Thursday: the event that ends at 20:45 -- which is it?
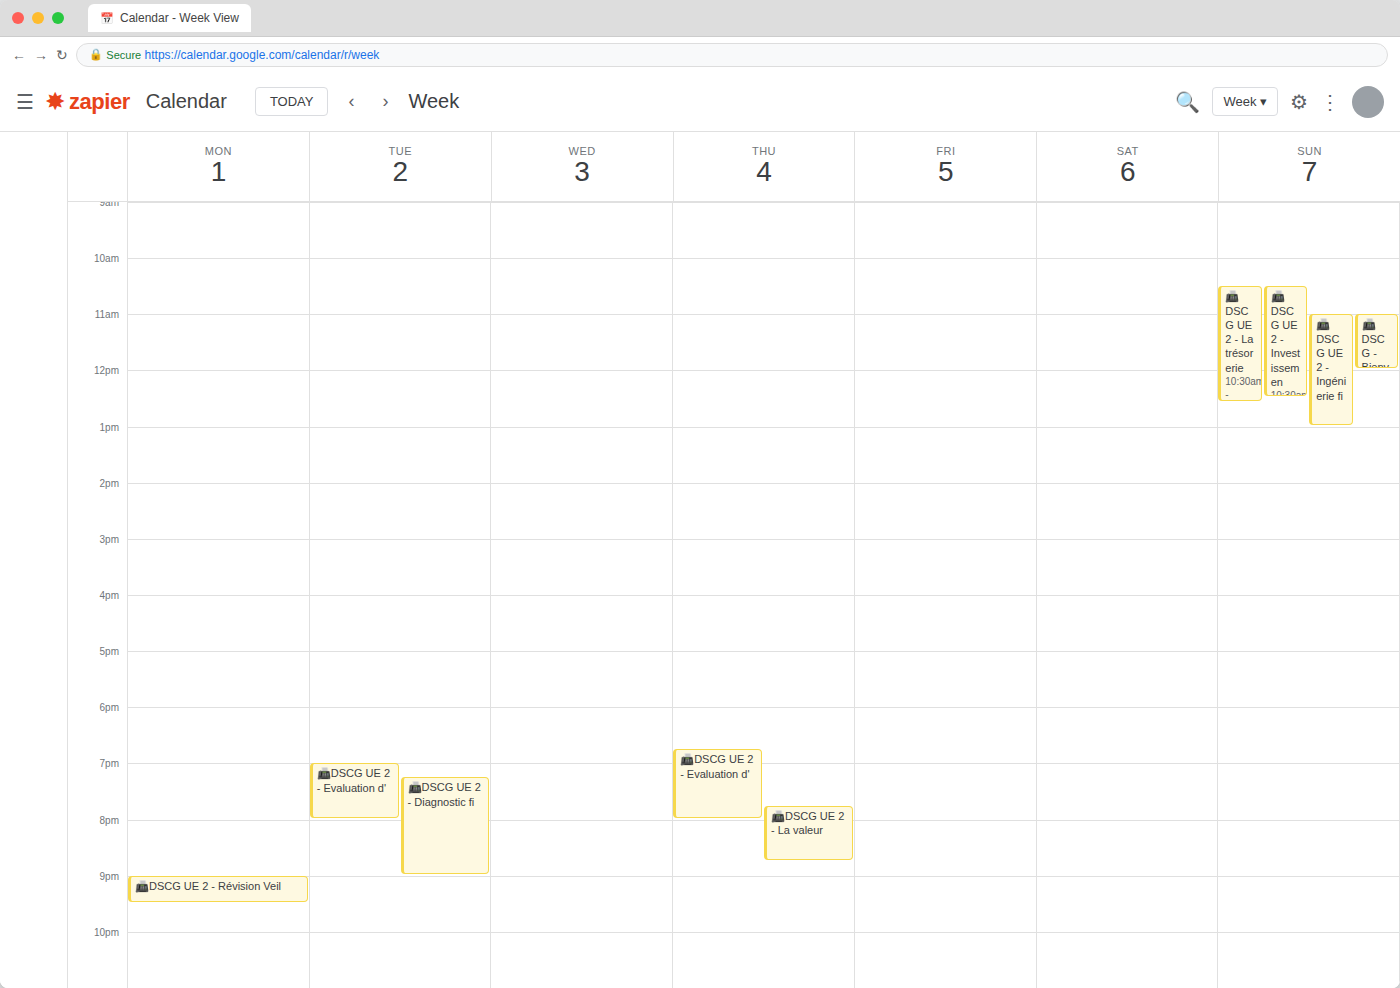
"📠DSCG UE 2 - La valeur"